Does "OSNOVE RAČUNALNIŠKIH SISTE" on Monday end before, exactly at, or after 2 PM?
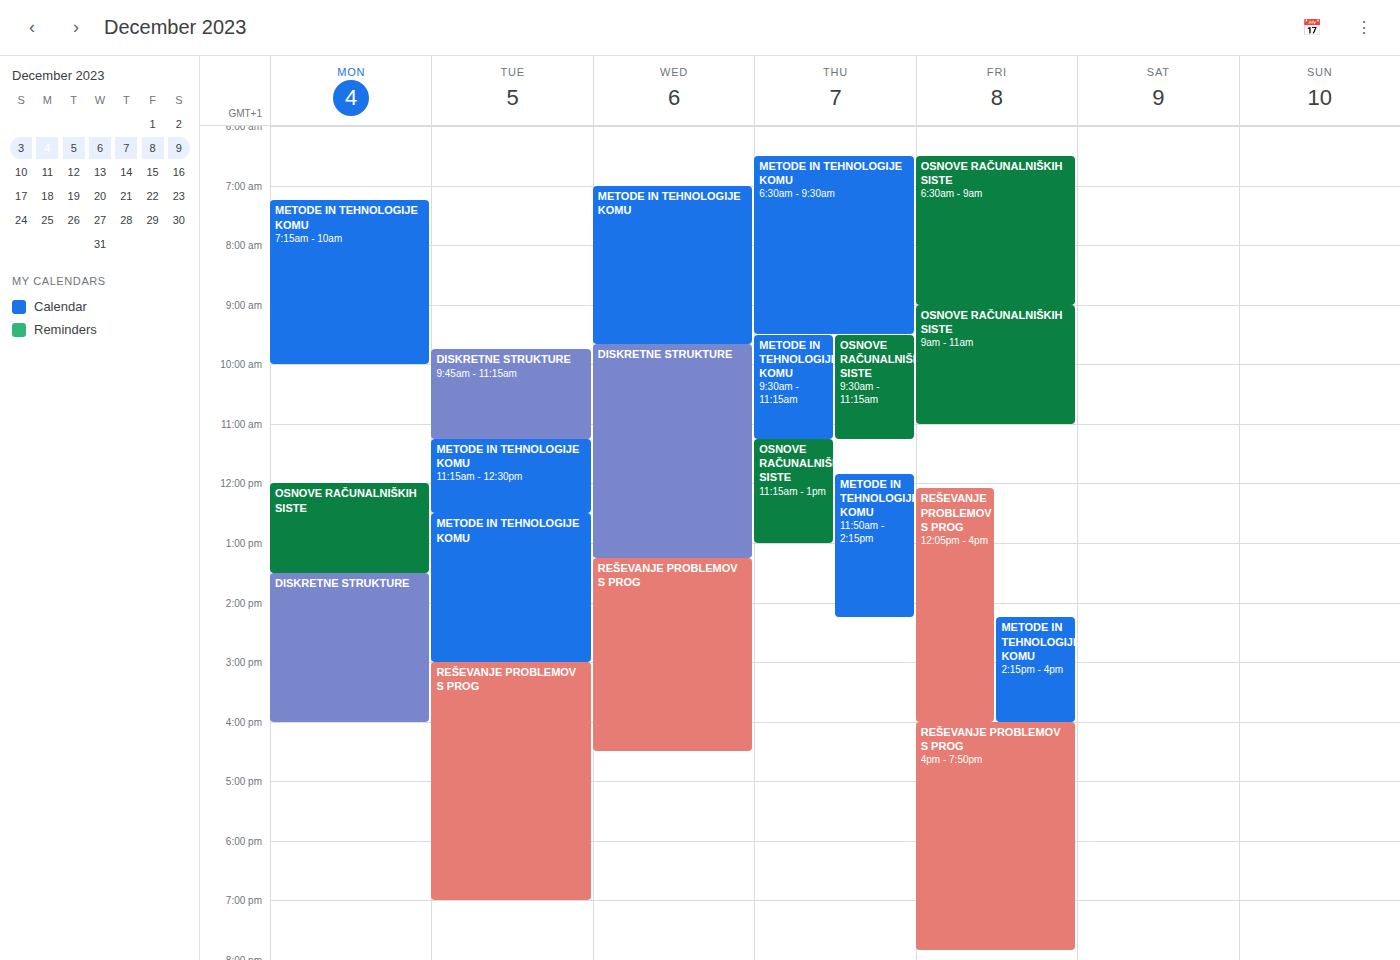
1:30 PM -- before 2 PM, 30 minutes above the 2 PM line.